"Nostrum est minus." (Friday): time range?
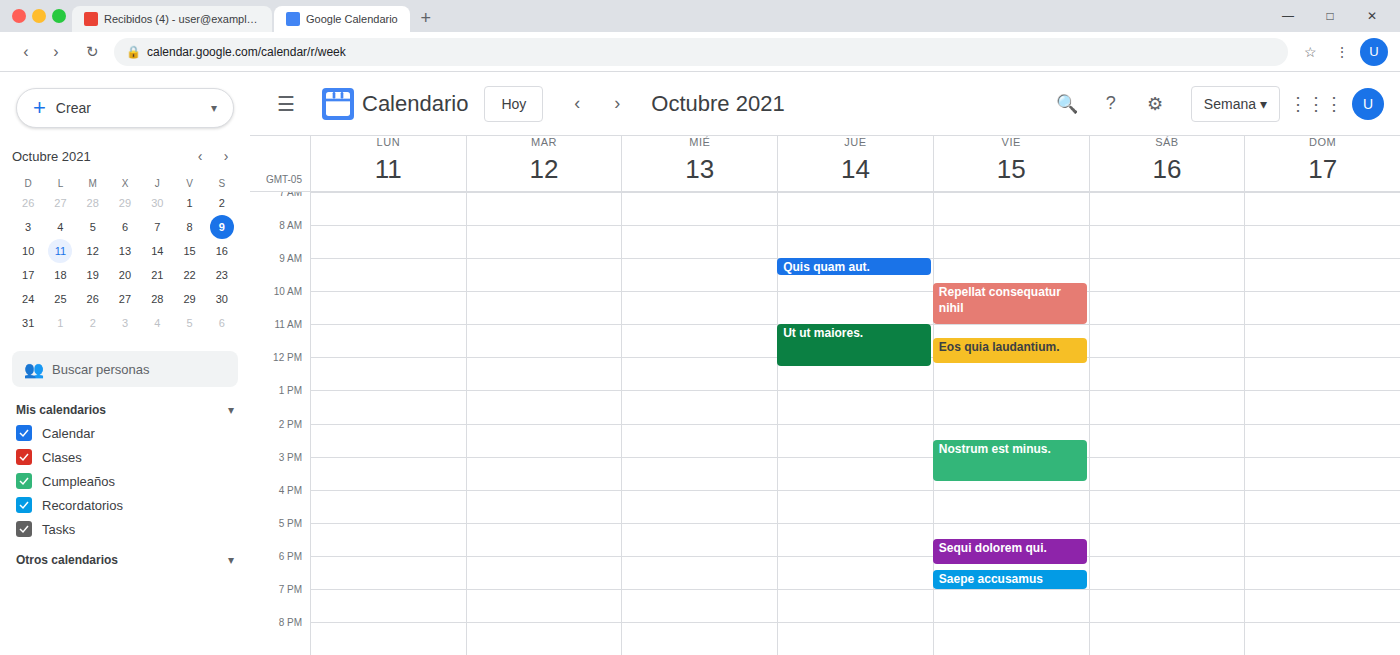
2:30 PM to 3:45 PM